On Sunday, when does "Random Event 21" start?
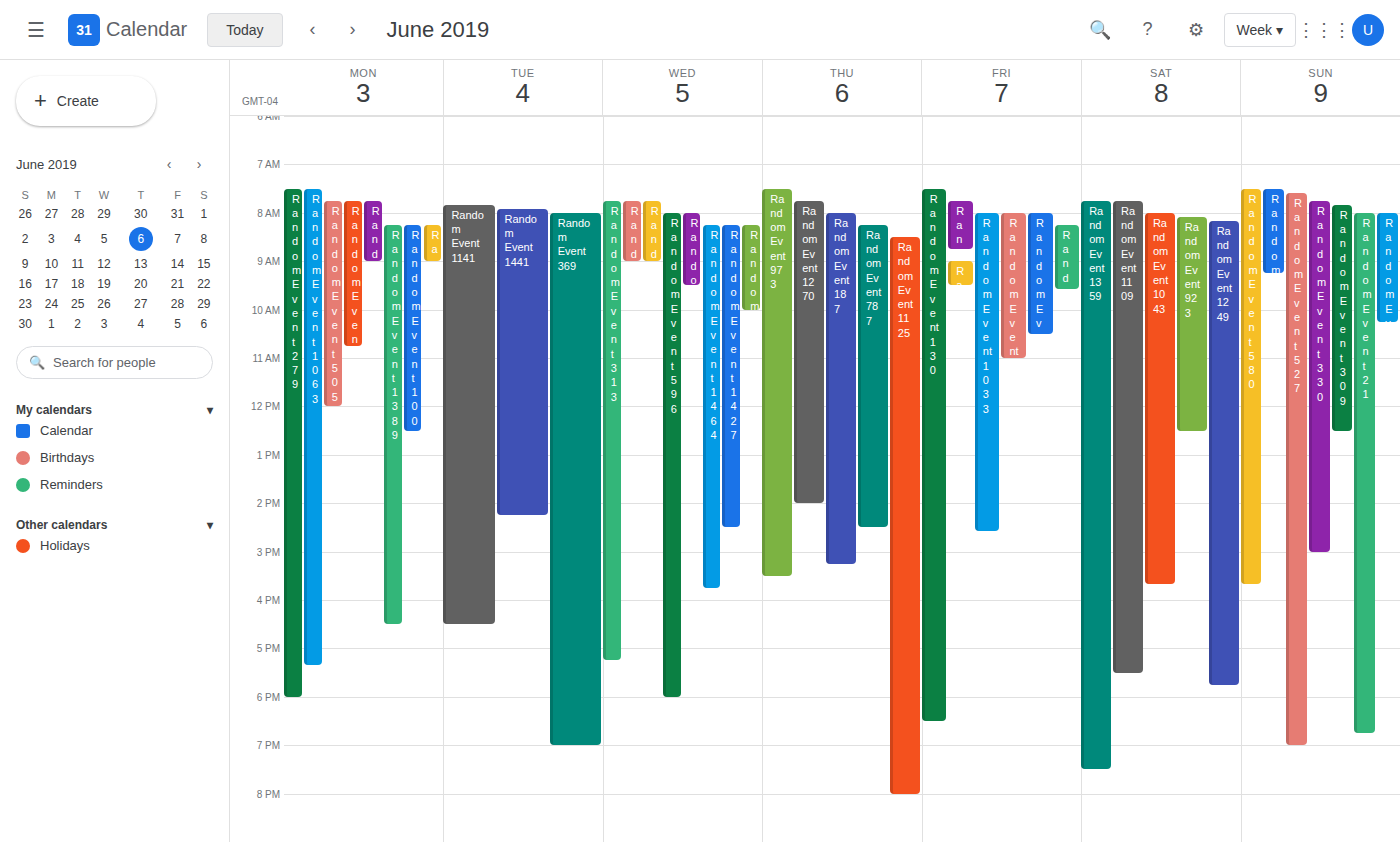
8:00 AM